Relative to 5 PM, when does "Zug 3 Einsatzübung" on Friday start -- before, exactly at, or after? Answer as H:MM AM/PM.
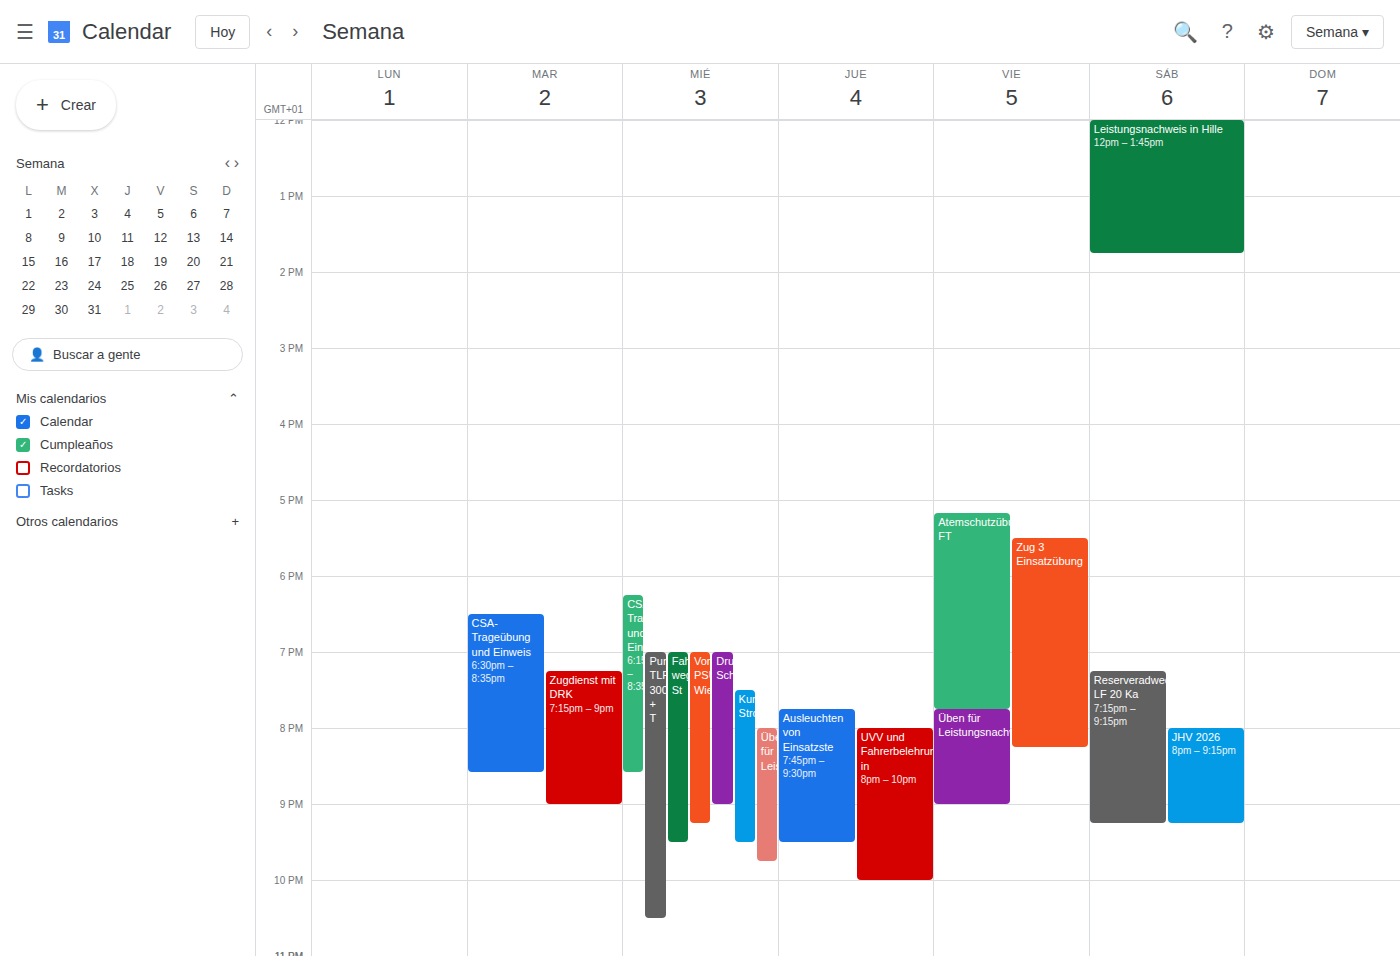
5:30 PM -- after 5 PM, 30 minutes below the 5 PM line.